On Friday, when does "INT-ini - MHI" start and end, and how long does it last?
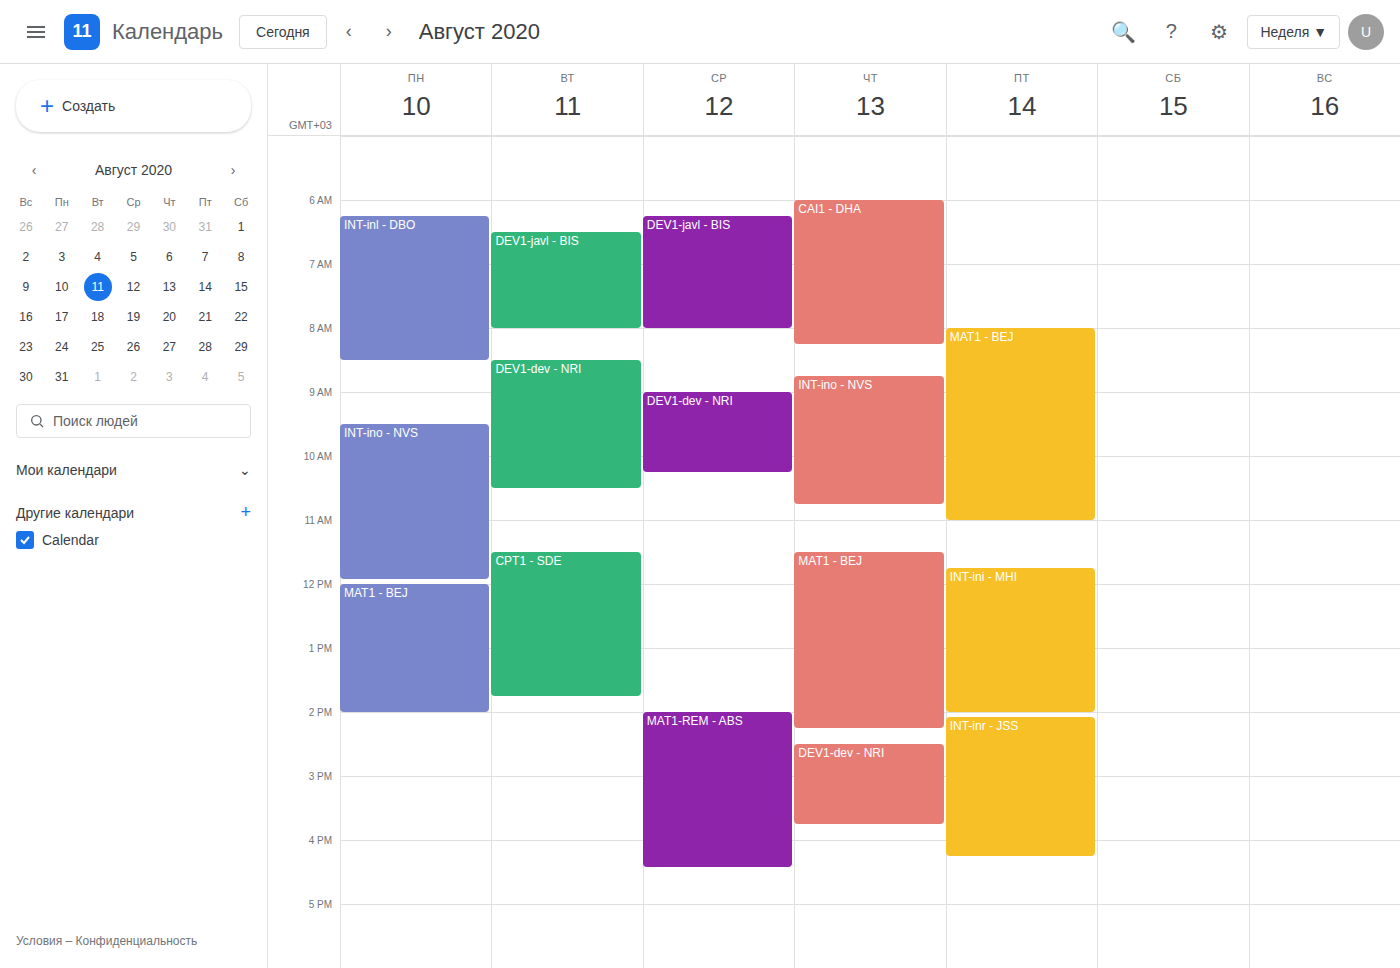
11:45 AM to 2:00 PM, 2 hours 15 minutes